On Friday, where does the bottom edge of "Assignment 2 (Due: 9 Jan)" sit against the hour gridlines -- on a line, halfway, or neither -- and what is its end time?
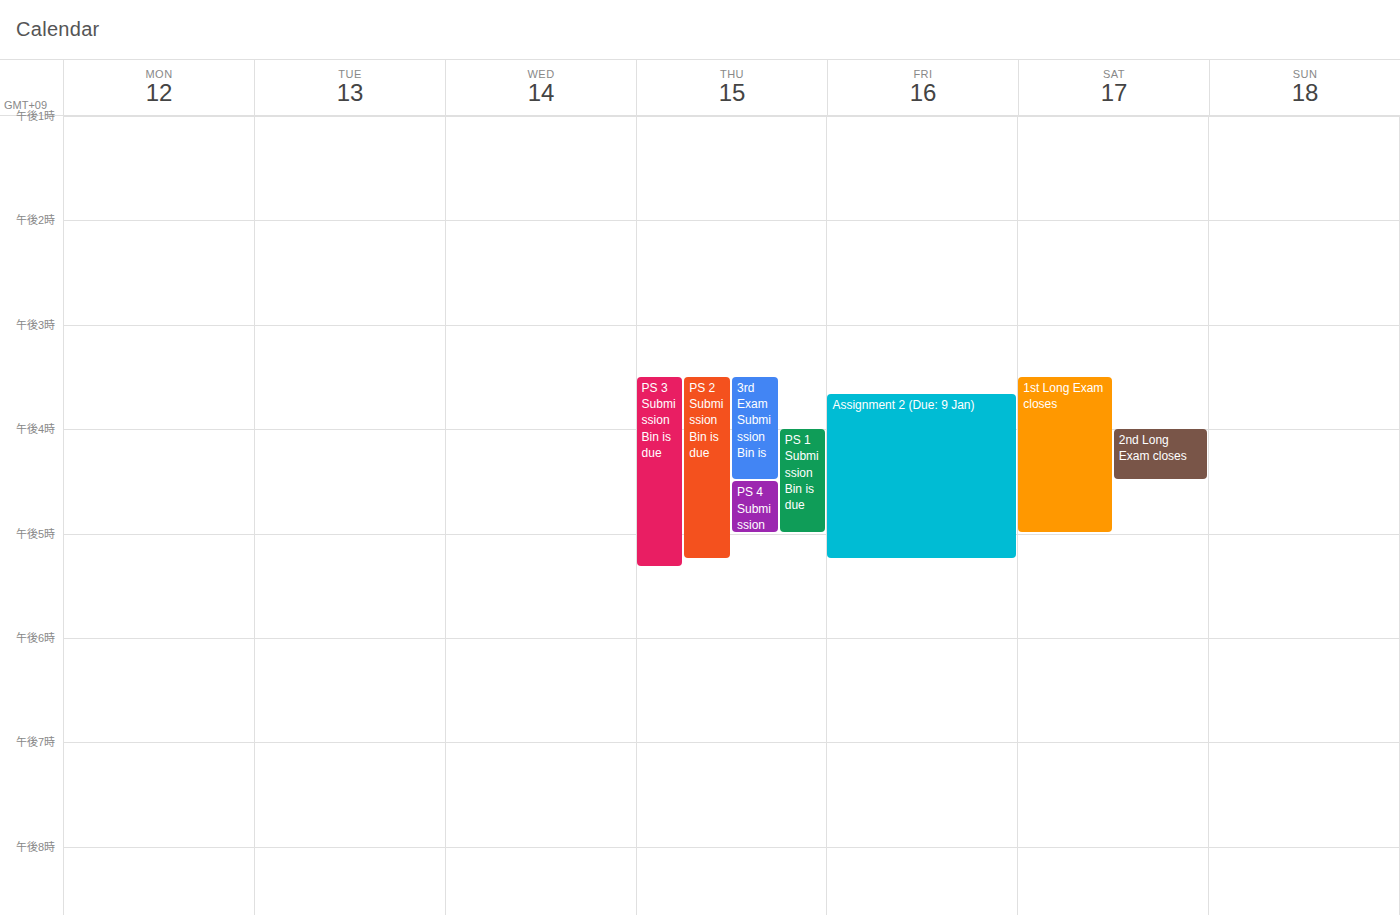
5:15 PM -- neither: a quarter of the way from the 5 PM line to the 6 PM line.